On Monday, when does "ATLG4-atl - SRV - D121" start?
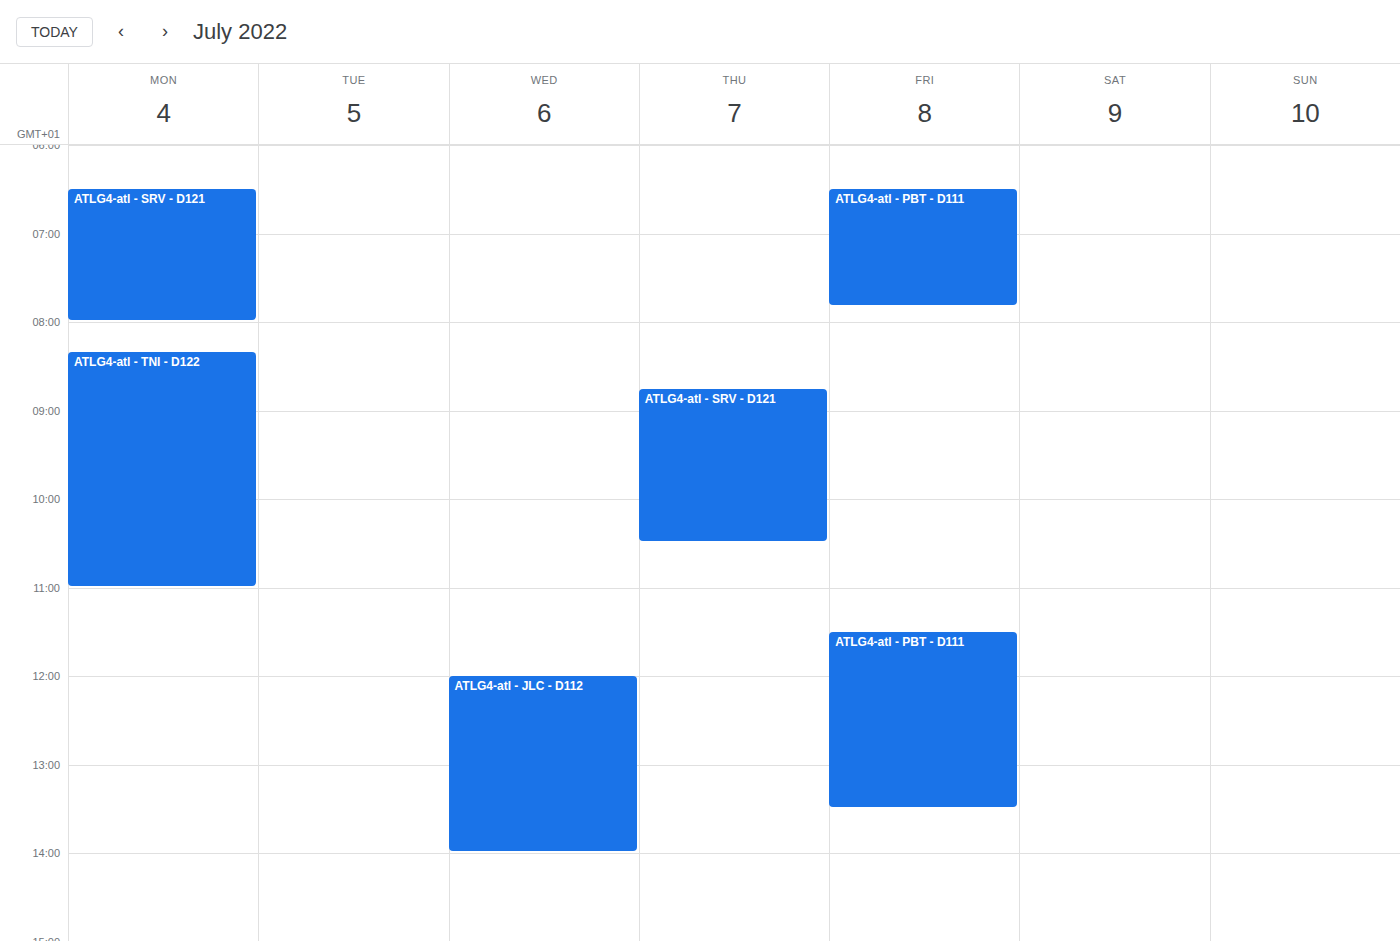
6:30 AM